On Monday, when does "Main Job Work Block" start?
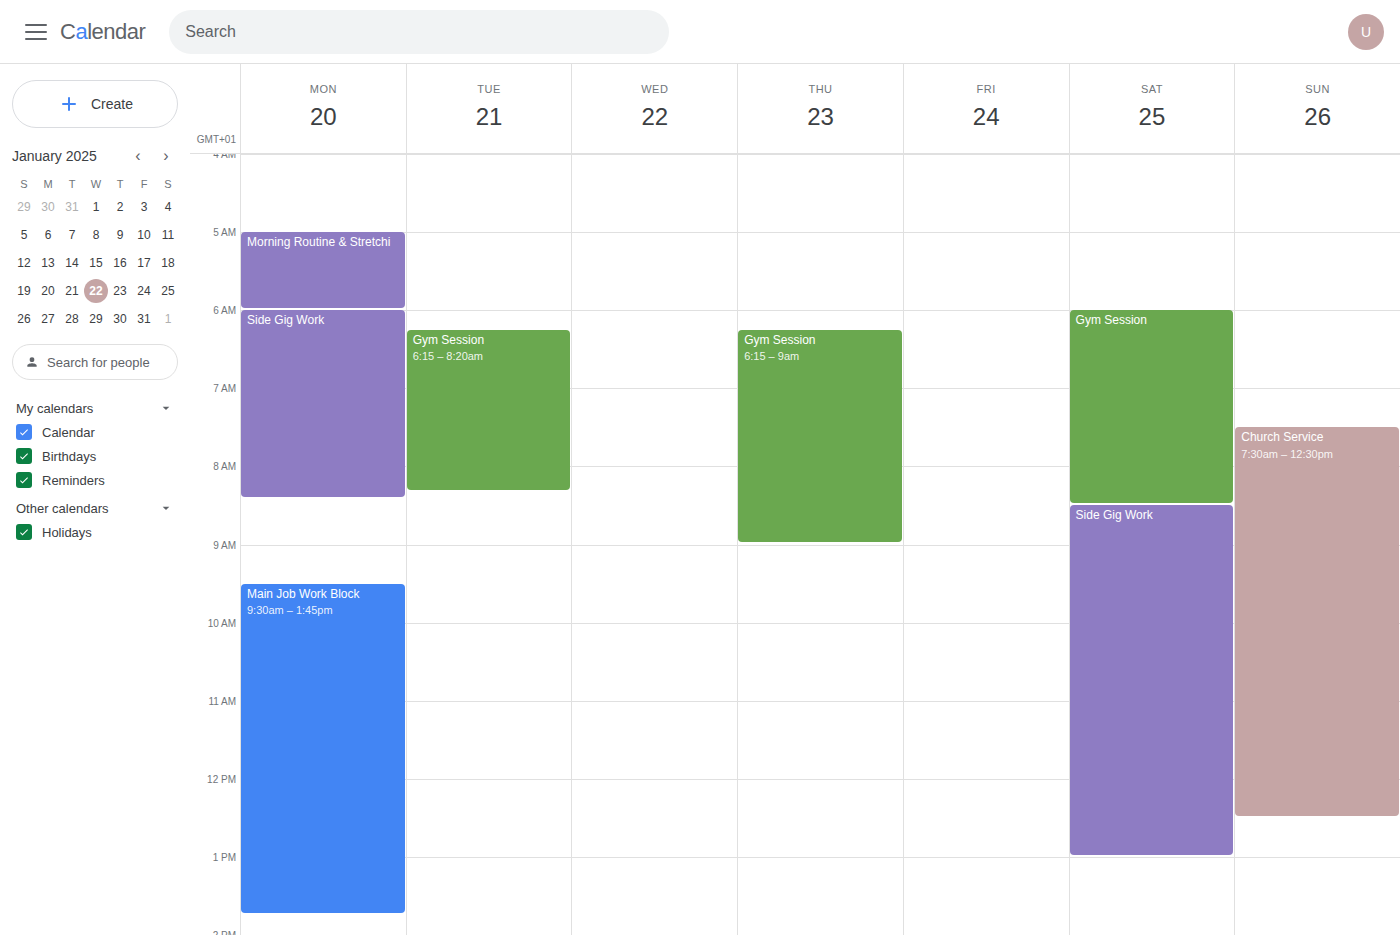
9:30 AM